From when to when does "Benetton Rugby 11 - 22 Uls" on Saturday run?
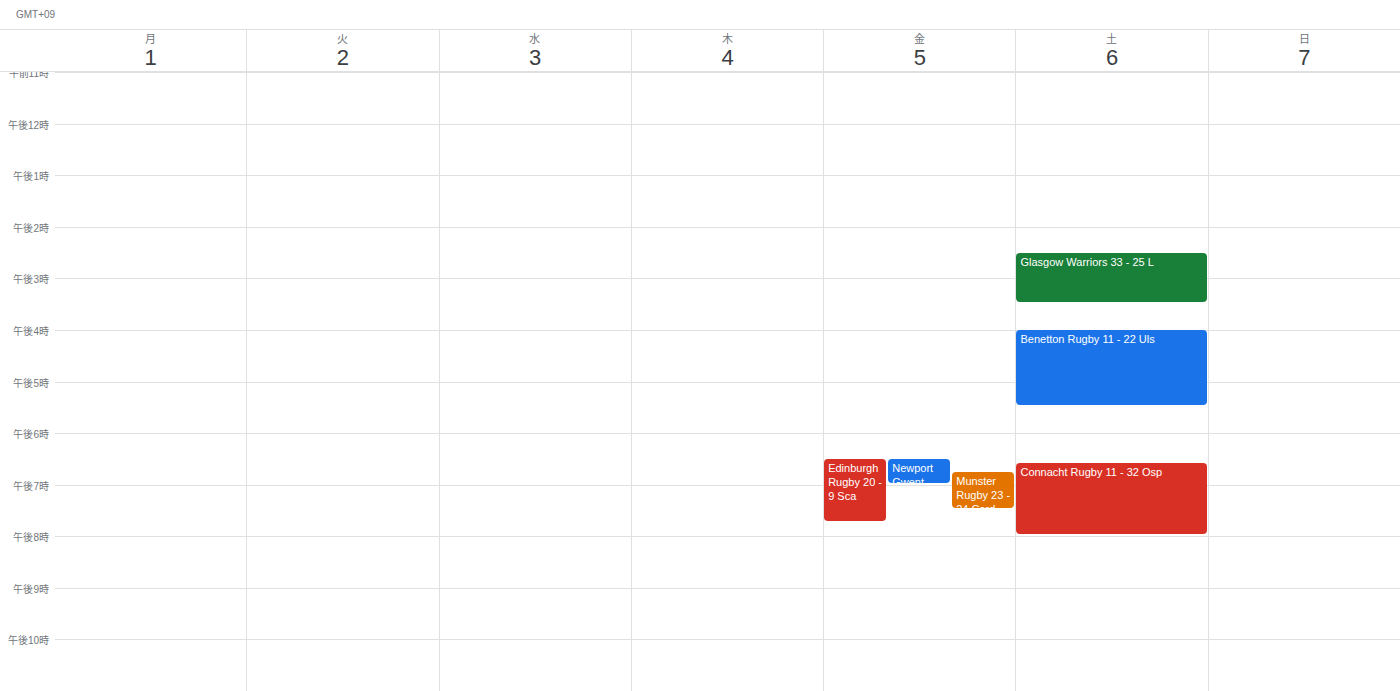
16:00 to 17:30